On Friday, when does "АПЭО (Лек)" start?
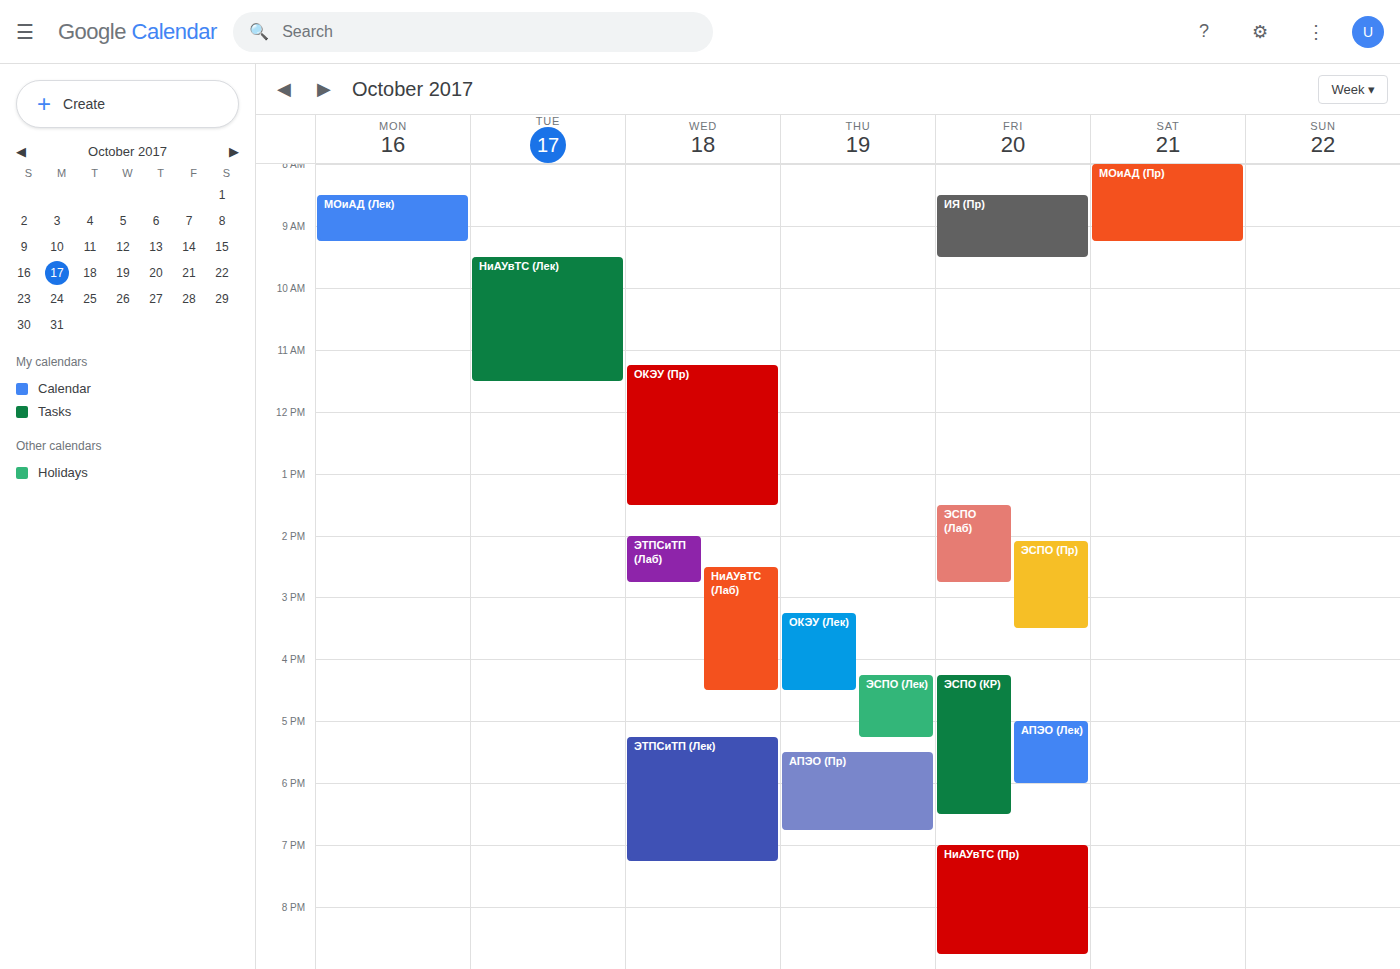
5:00 PM